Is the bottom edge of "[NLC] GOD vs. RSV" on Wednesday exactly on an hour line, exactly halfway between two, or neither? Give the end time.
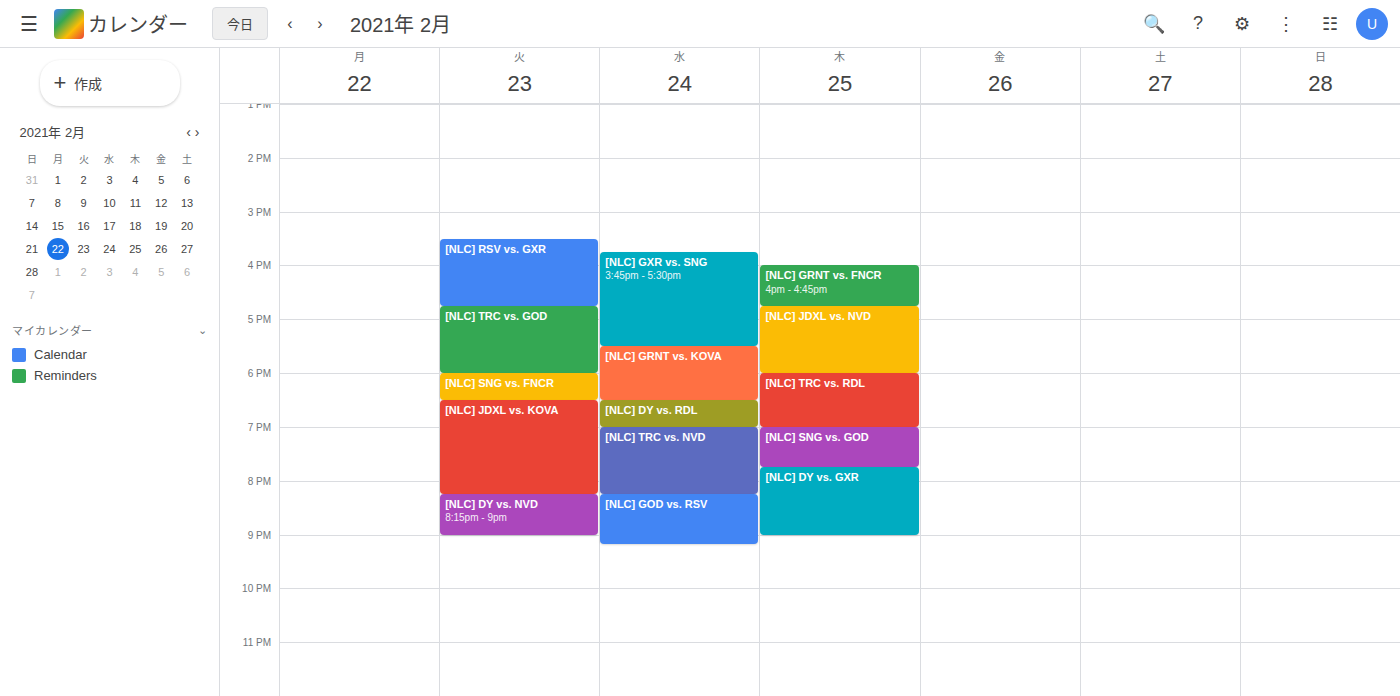
21:10 -- neither: 10 minutes below the 21:00 line and 50 minutes above the 22:00 line.